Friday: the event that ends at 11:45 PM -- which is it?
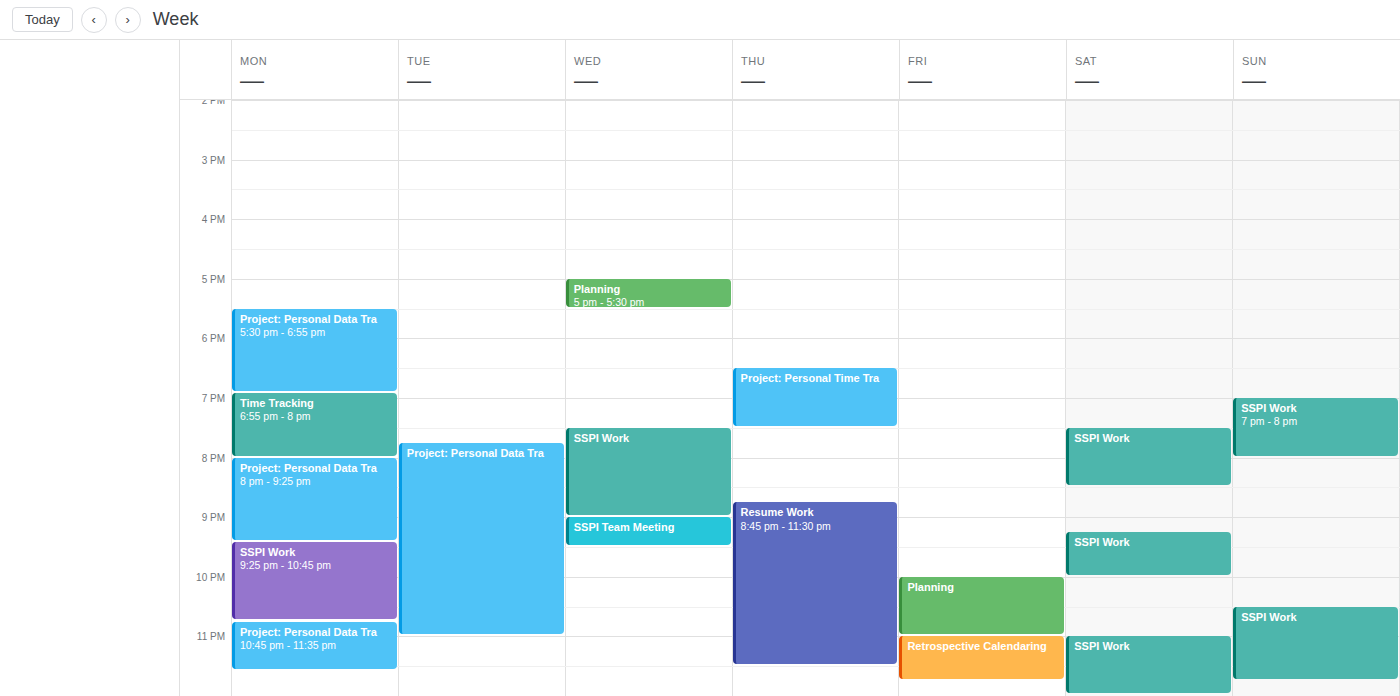
"Retrospective Calendaring"